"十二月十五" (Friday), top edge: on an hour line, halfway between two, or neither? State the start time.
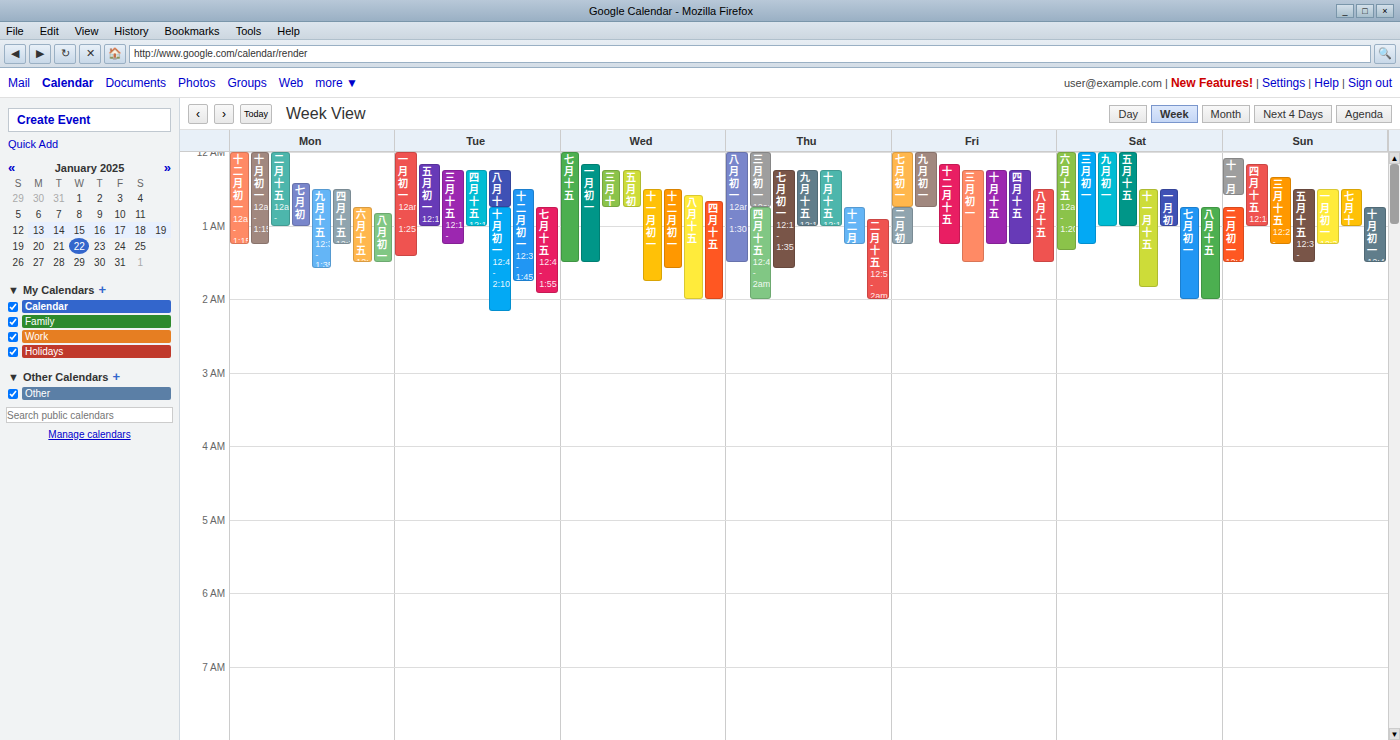
12:10 AM -- neither: 10 minutes below the 12 AM line and 50 minutes above the 1 AM line.